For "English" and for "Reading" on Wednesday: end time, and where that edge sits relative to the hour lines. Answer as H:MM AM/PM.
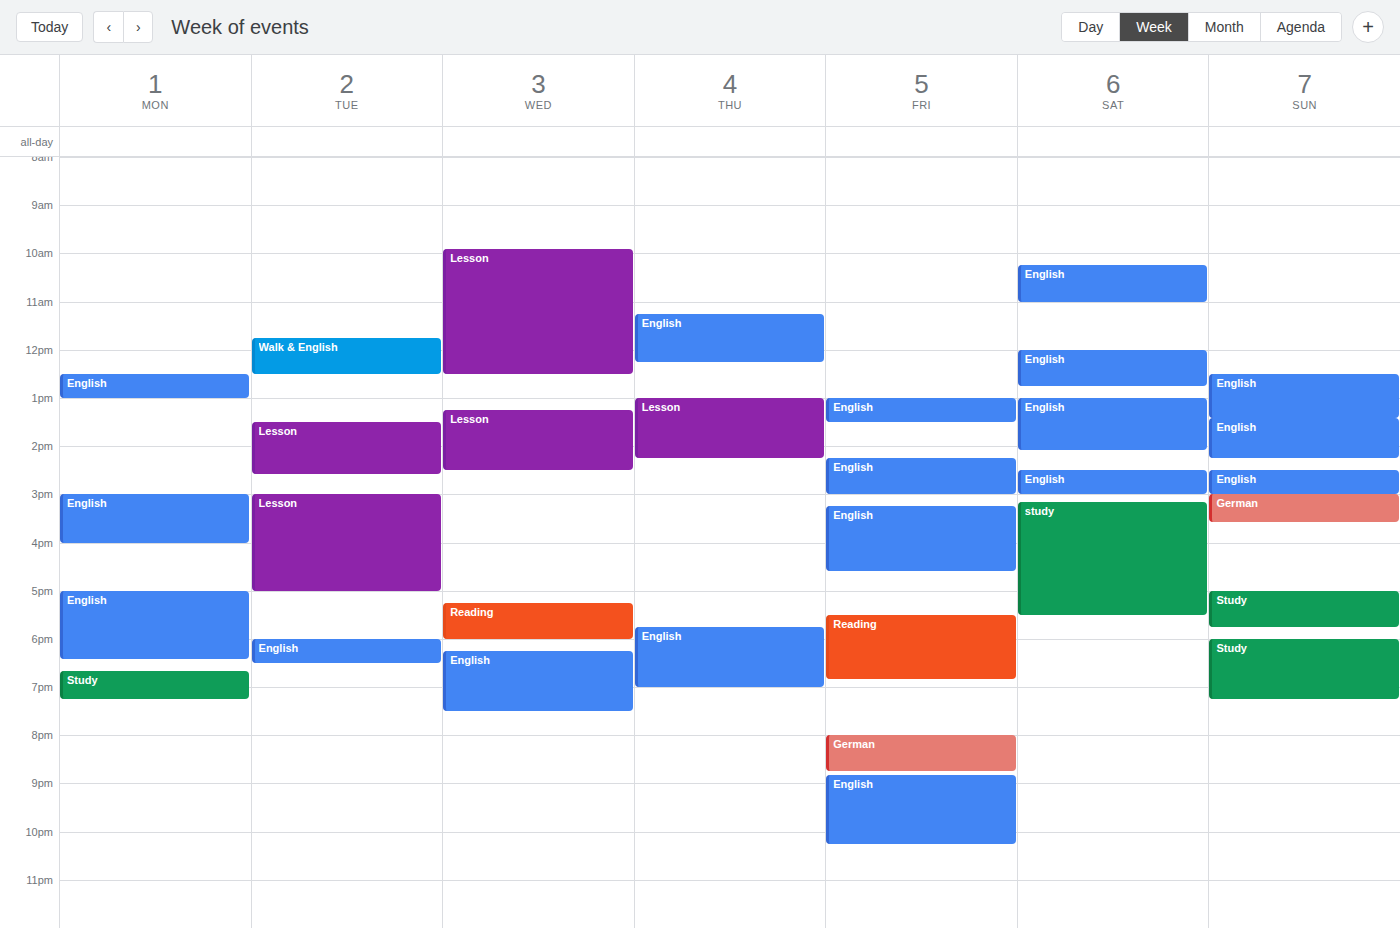
"English": 7:30 PM, halfway between the 7 PM and 8 PM lines. "Reading": 6:00 PM, exactly on the 6 PM line.